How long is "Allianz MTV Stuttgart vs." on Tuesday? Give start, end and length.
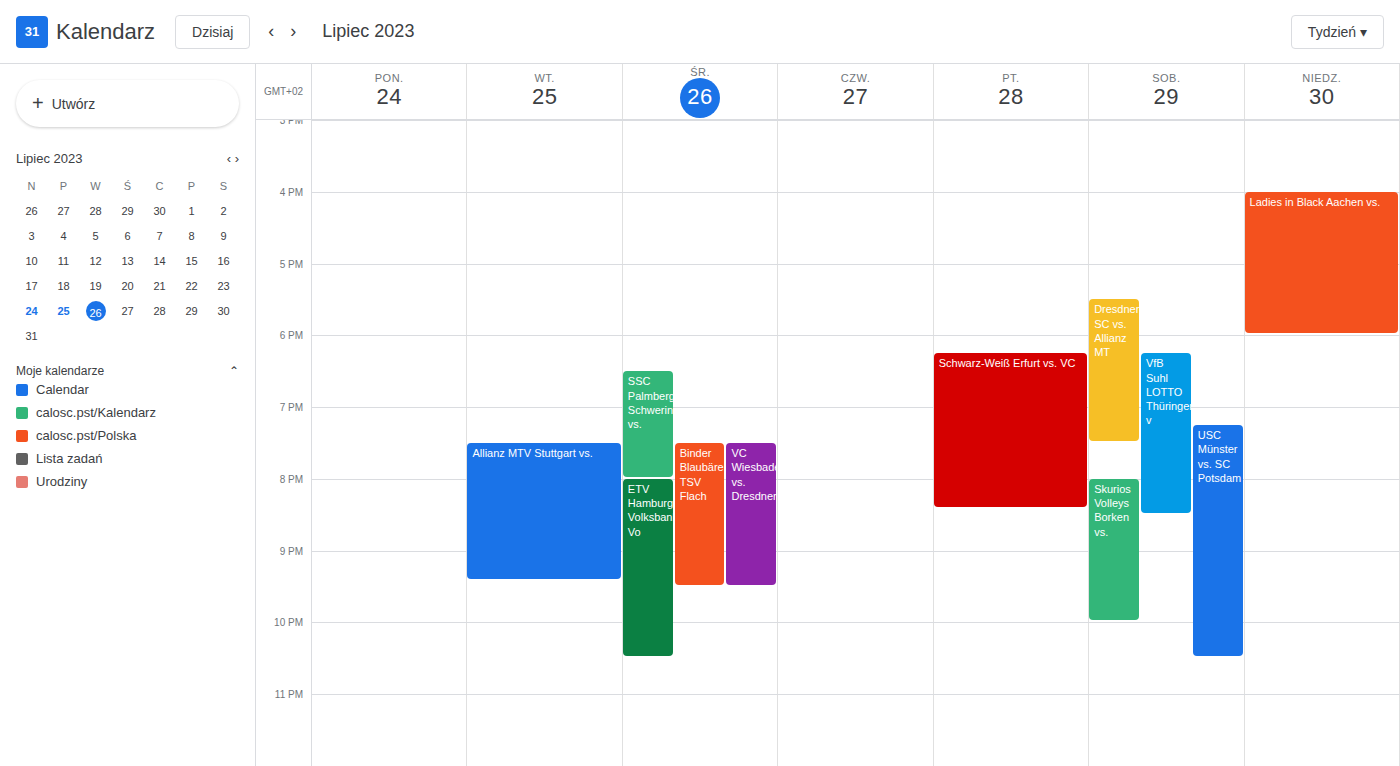
7:30 PM to 9:25 PM, 1 hour 55 minutes